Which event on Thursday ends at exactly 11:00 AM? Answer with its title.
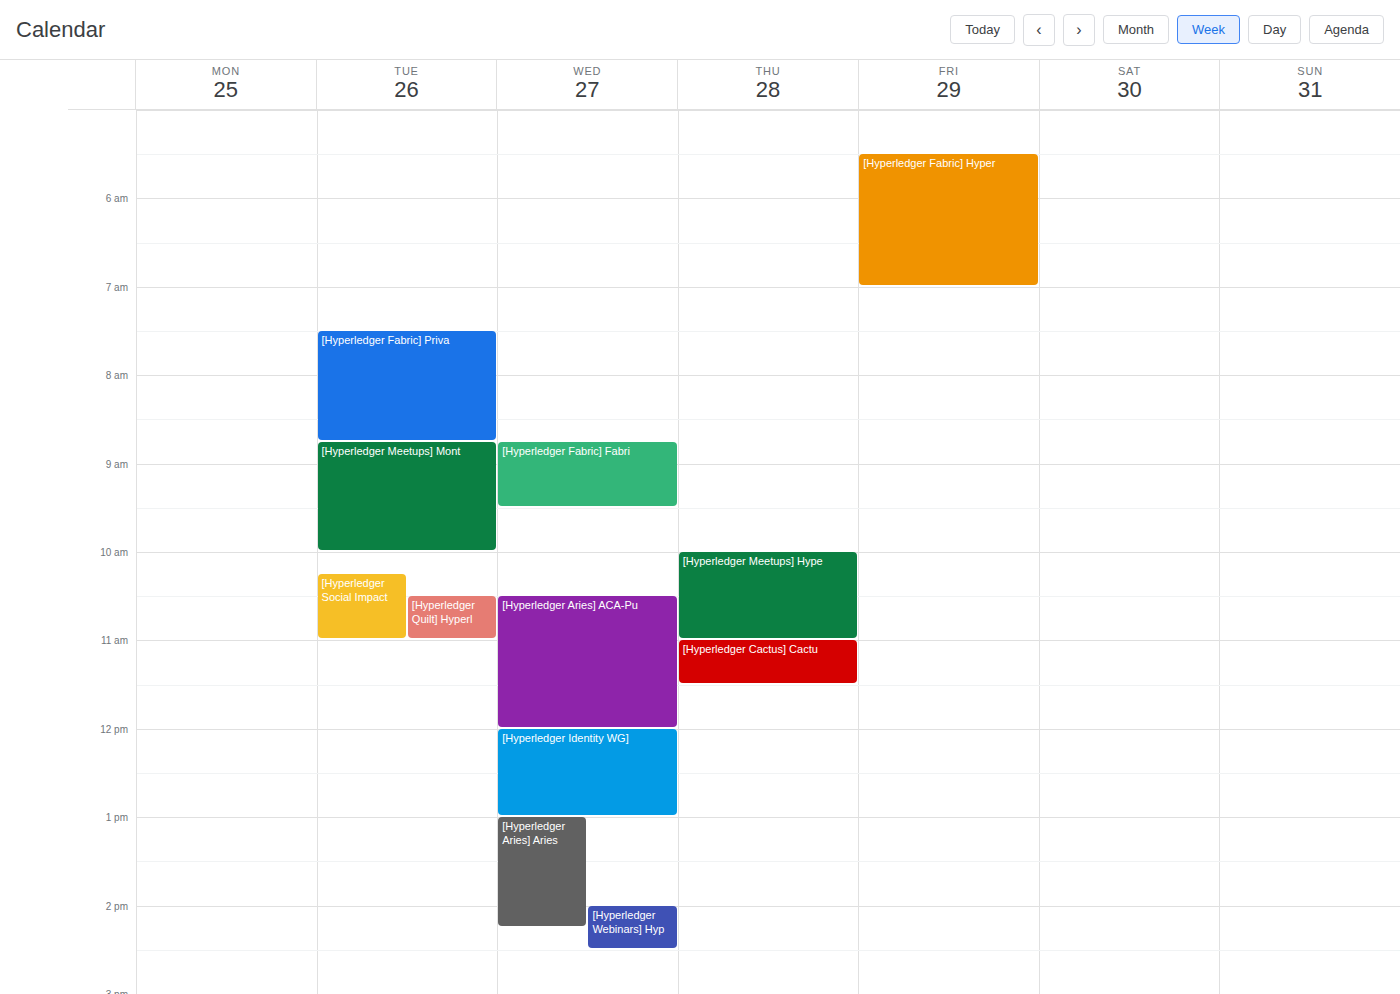
"[Hyperledger Meetups] Hype"